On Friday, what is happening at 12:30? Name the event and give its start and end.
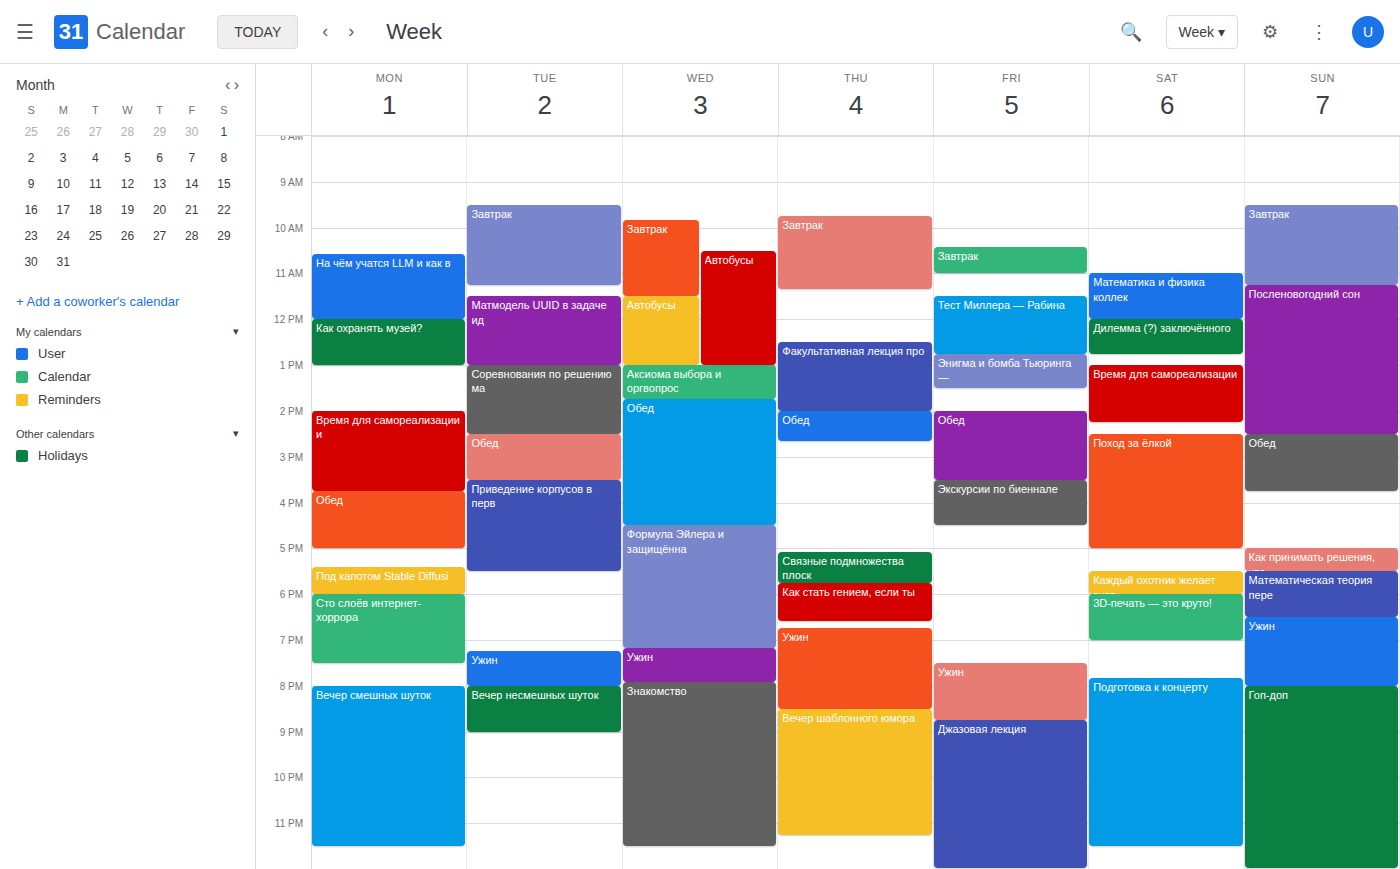
"Тест Миллера — Рабина", 11:30 to 12:45